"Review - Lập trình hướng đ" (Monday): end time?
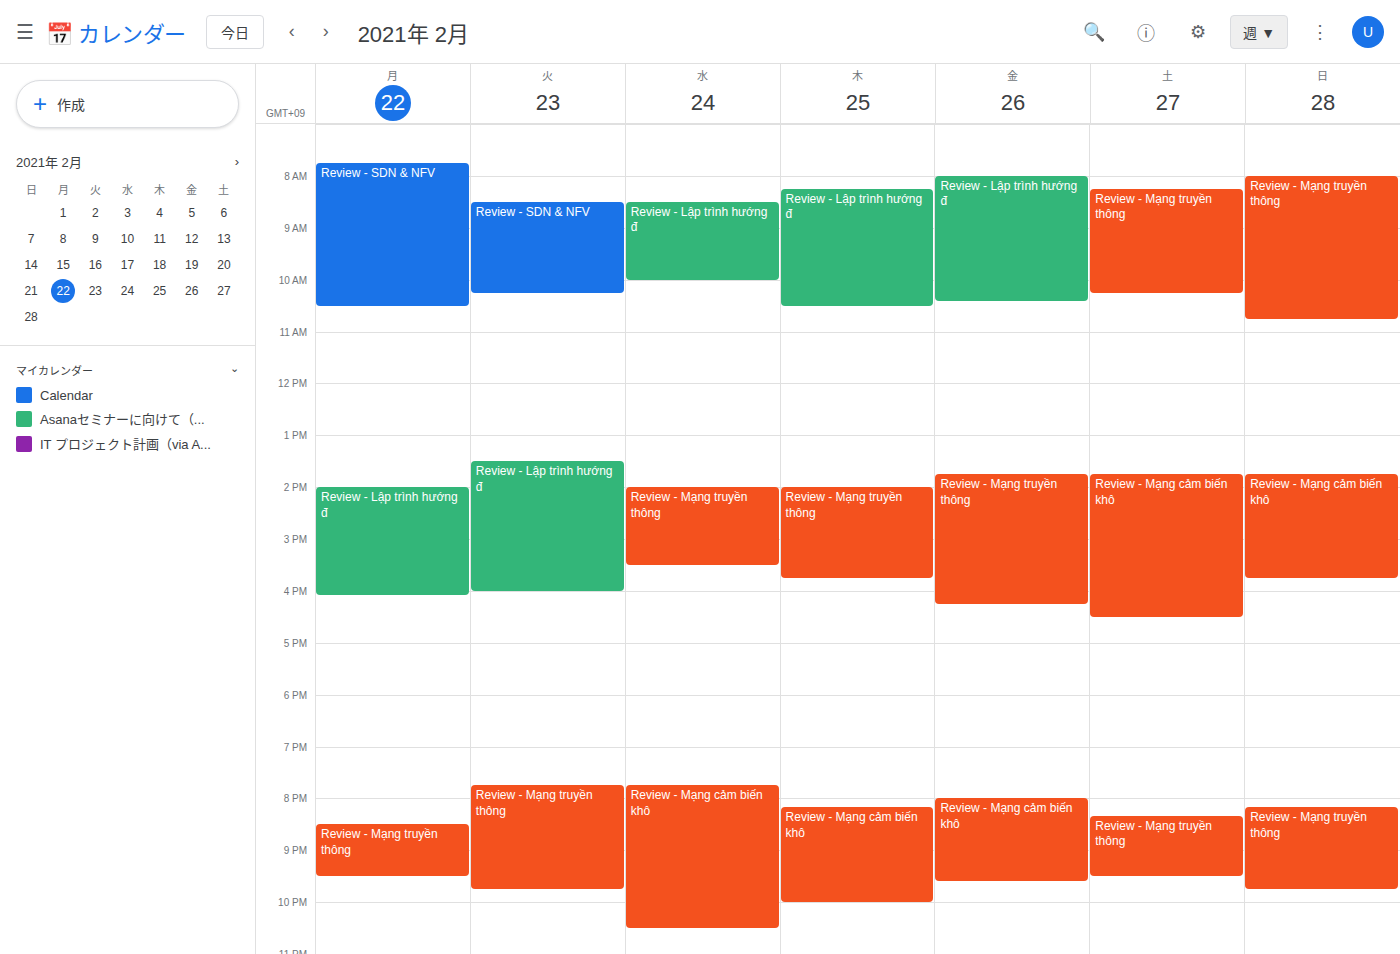
4:05 PM